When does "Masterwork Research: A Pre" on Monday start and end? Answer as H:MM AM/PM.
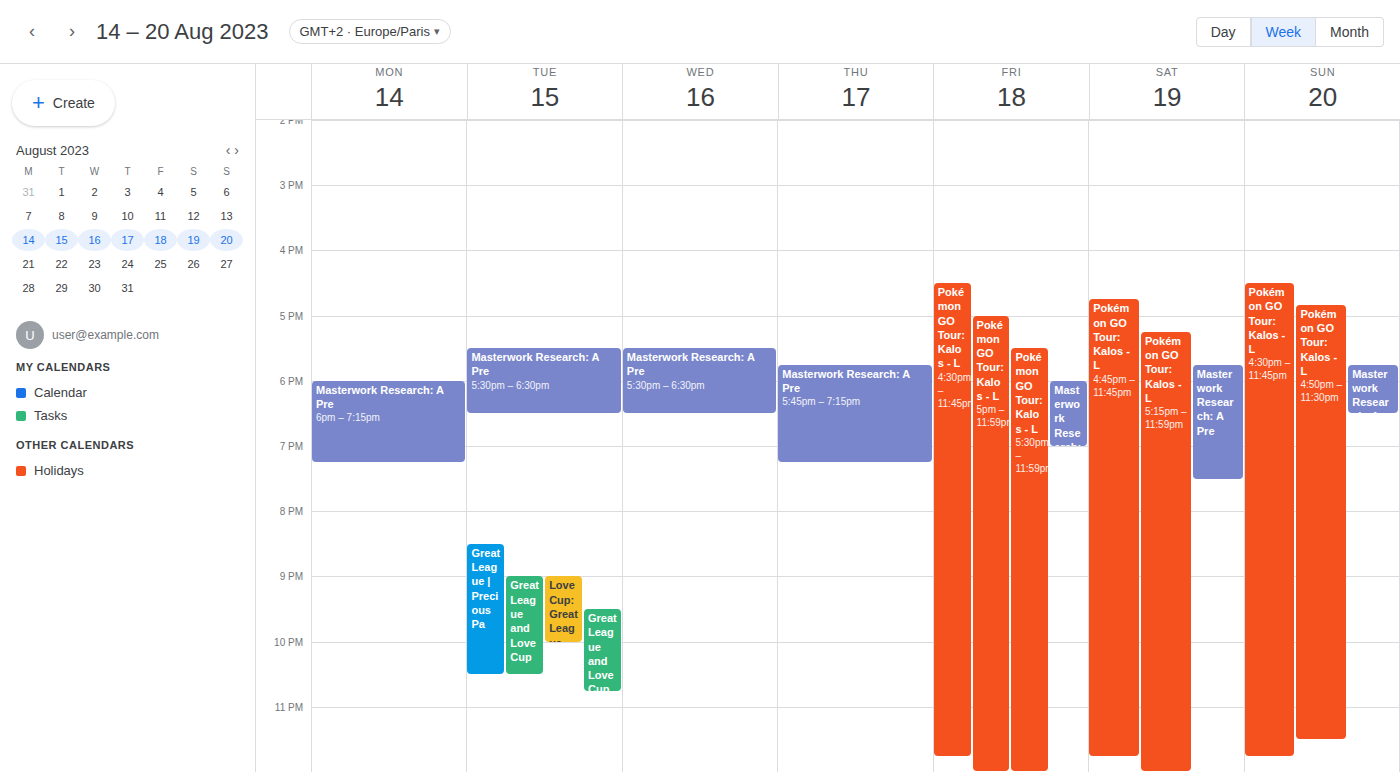
6:00 PM to 7:15 PM